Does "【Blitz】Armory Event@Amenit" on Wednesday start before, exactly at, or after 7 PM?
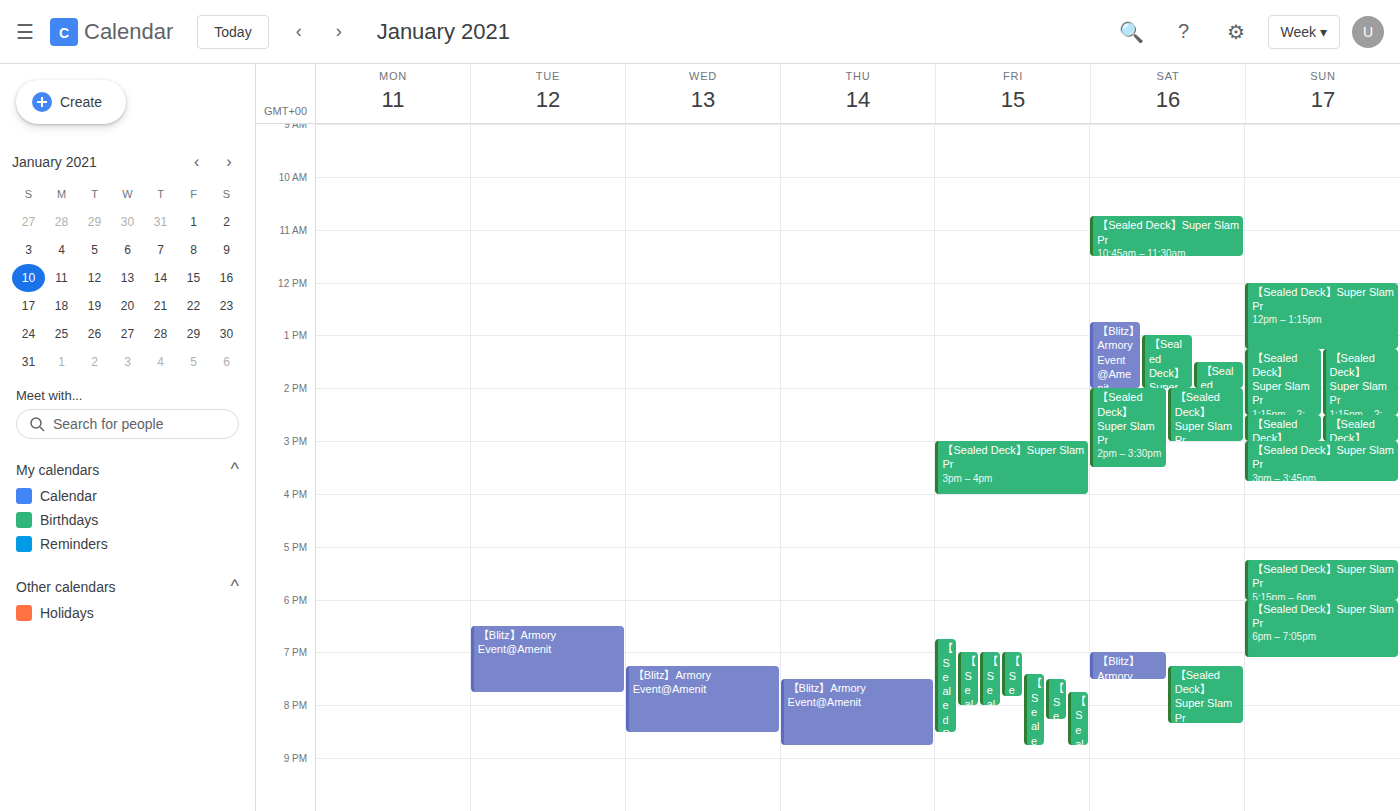
7:15 PM -- after 7 PM, 15 minutes below the 7 PM line.